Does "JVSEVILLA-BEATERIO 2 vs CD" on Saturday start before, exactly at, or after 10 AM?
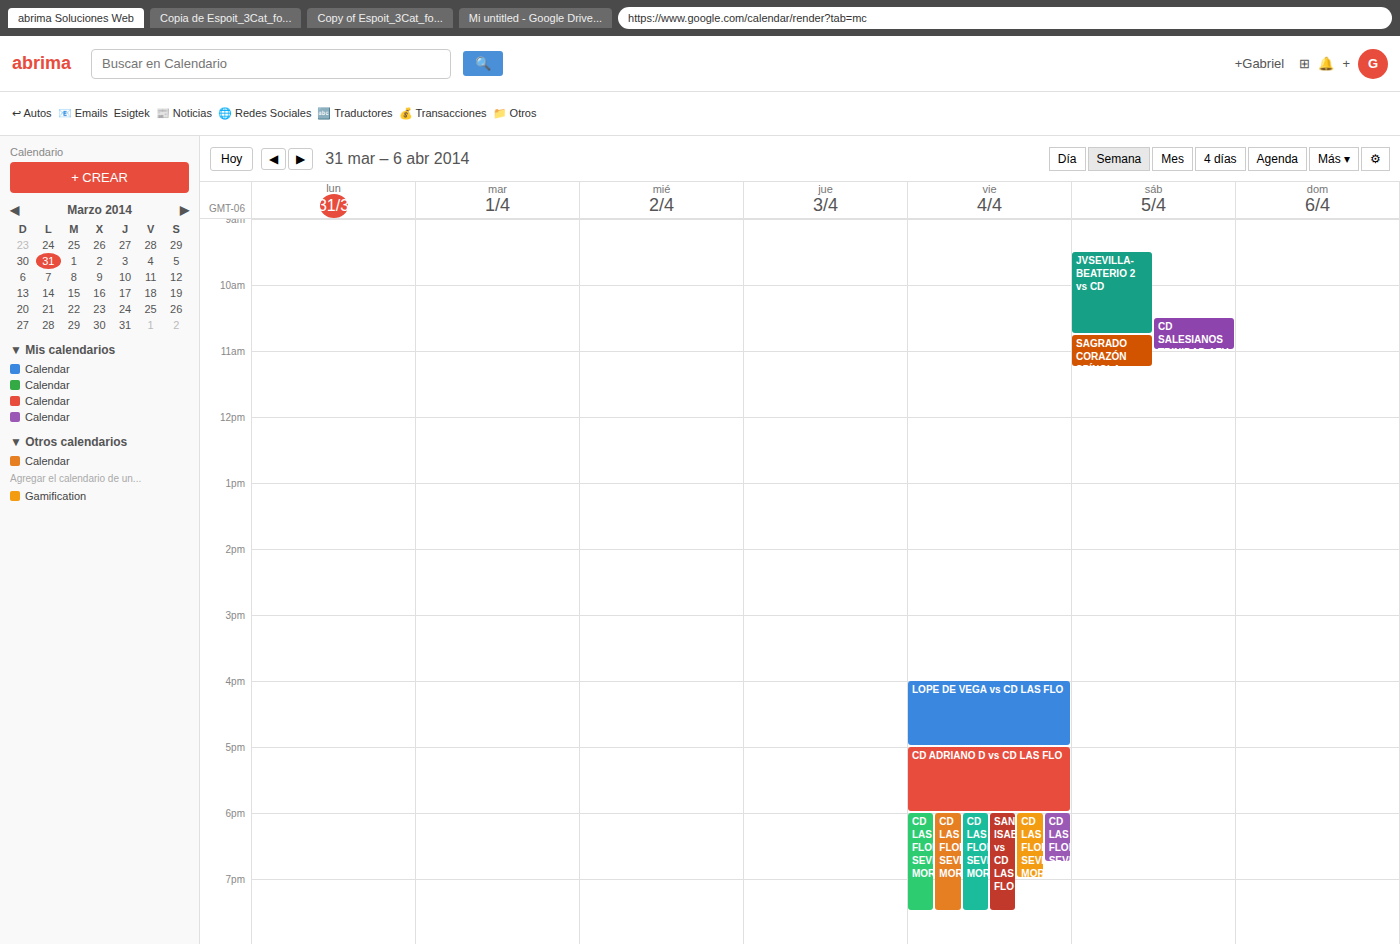
9:30 AM -- before 10 AM, 30 minutes above the 10 AM line.